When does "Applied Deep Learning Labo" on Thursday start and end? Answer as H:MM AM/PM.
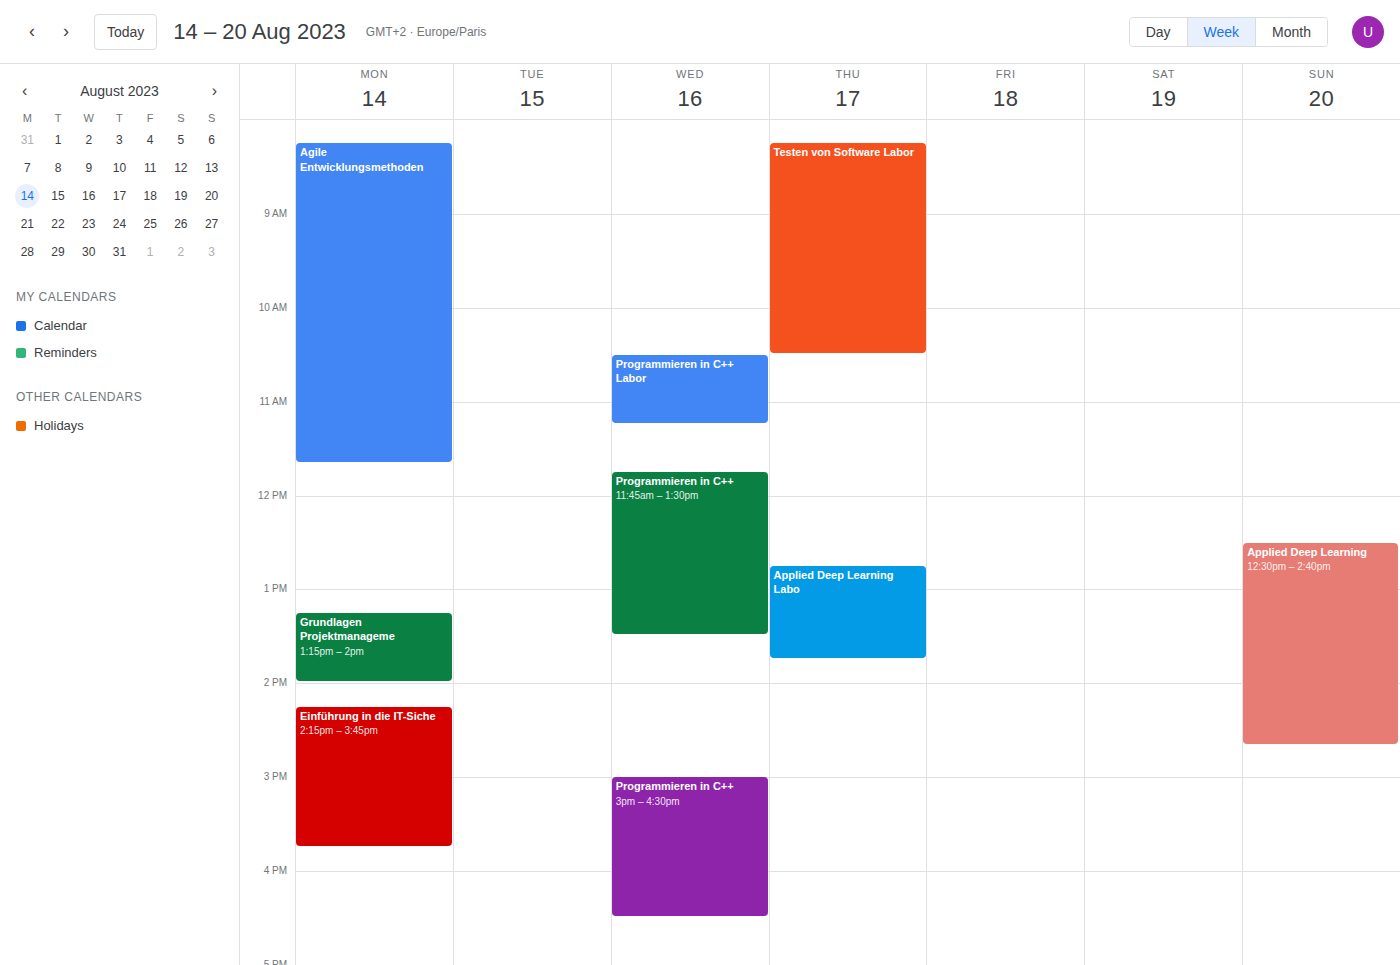
12:45 PM to 1:45 PM